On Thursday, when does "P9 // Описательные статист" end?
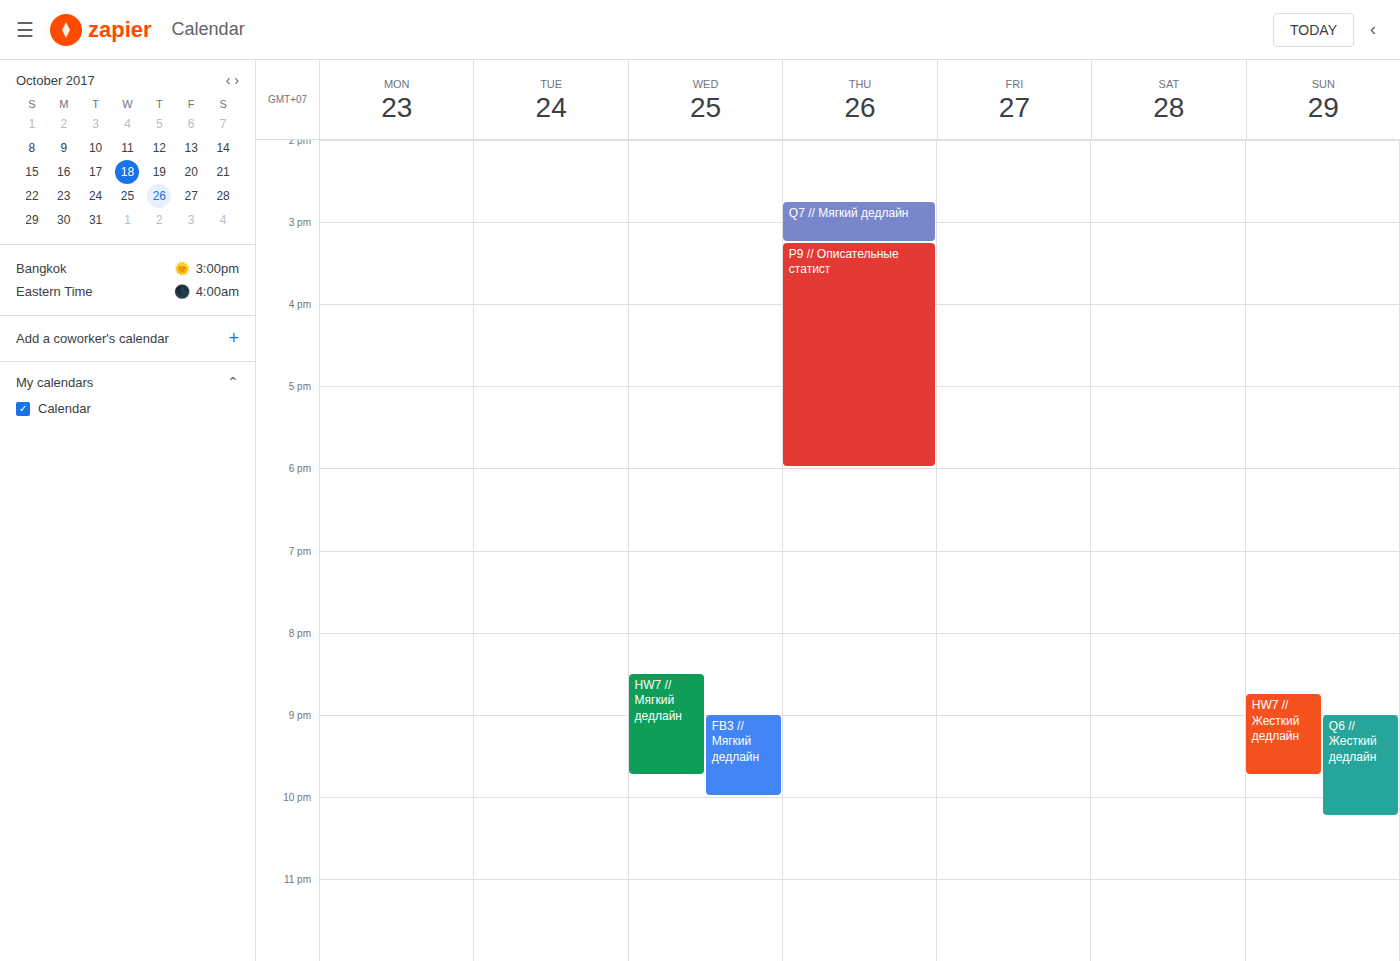
6:00 PM